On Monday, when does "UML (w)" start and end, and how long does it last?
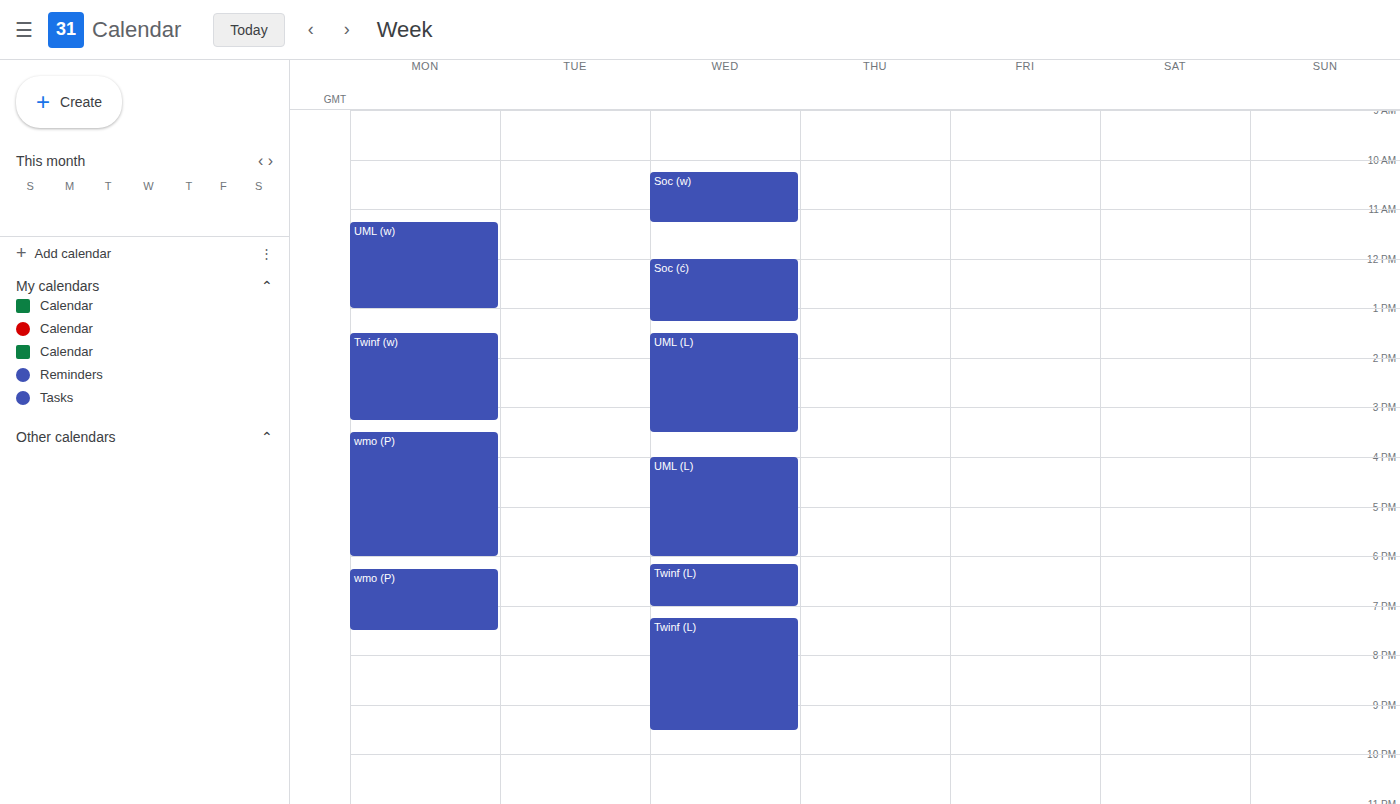
11:15 AM to 1:00 PM, 1 hour 45 minutes